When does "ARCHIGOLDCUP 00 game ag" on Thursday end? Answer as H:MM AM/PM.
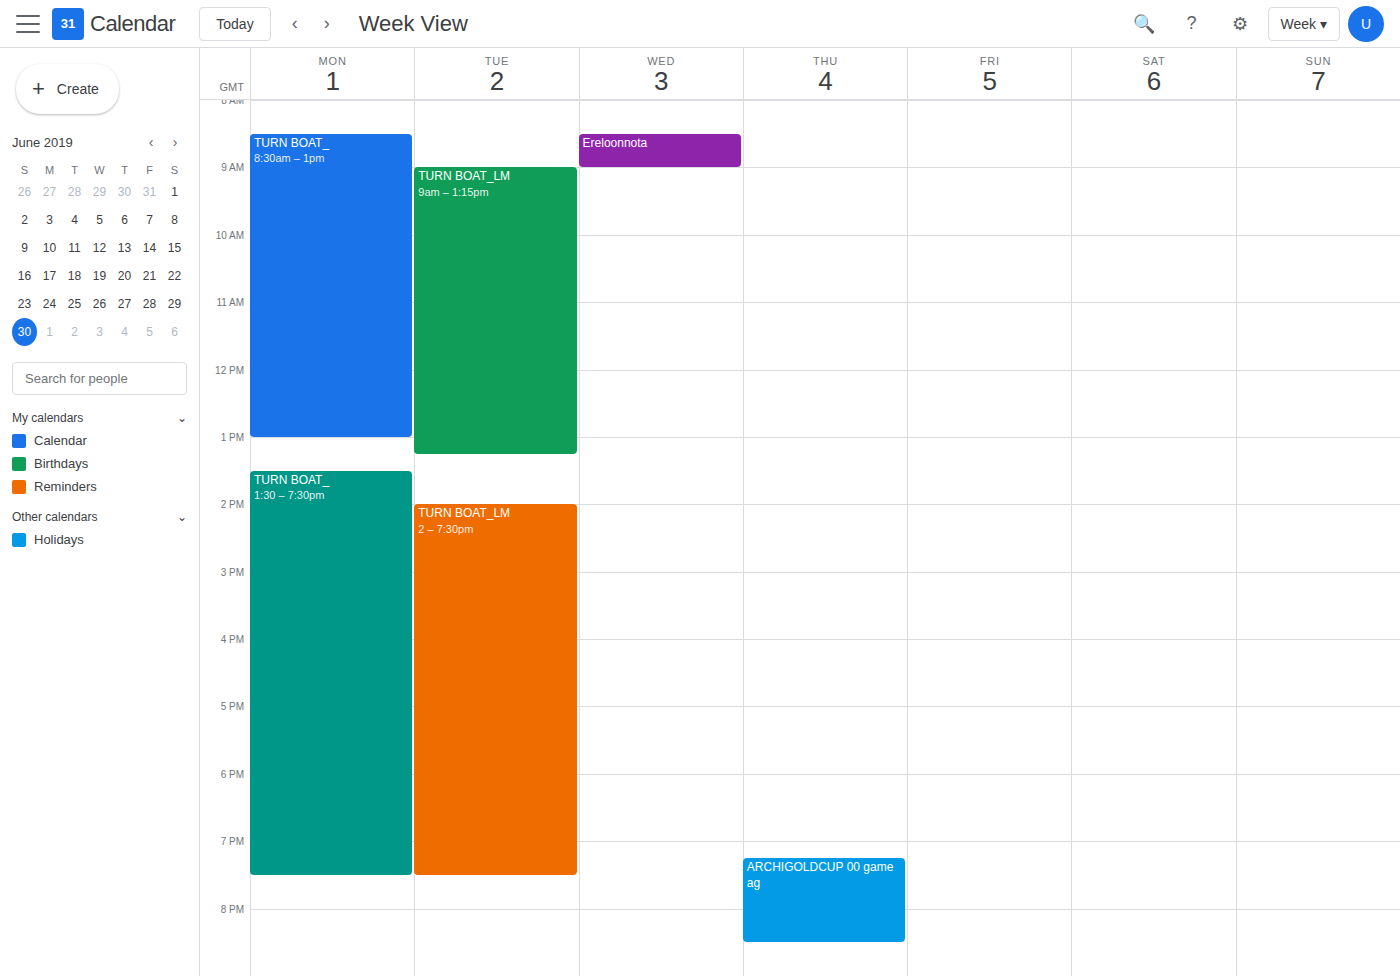
8:30 PM